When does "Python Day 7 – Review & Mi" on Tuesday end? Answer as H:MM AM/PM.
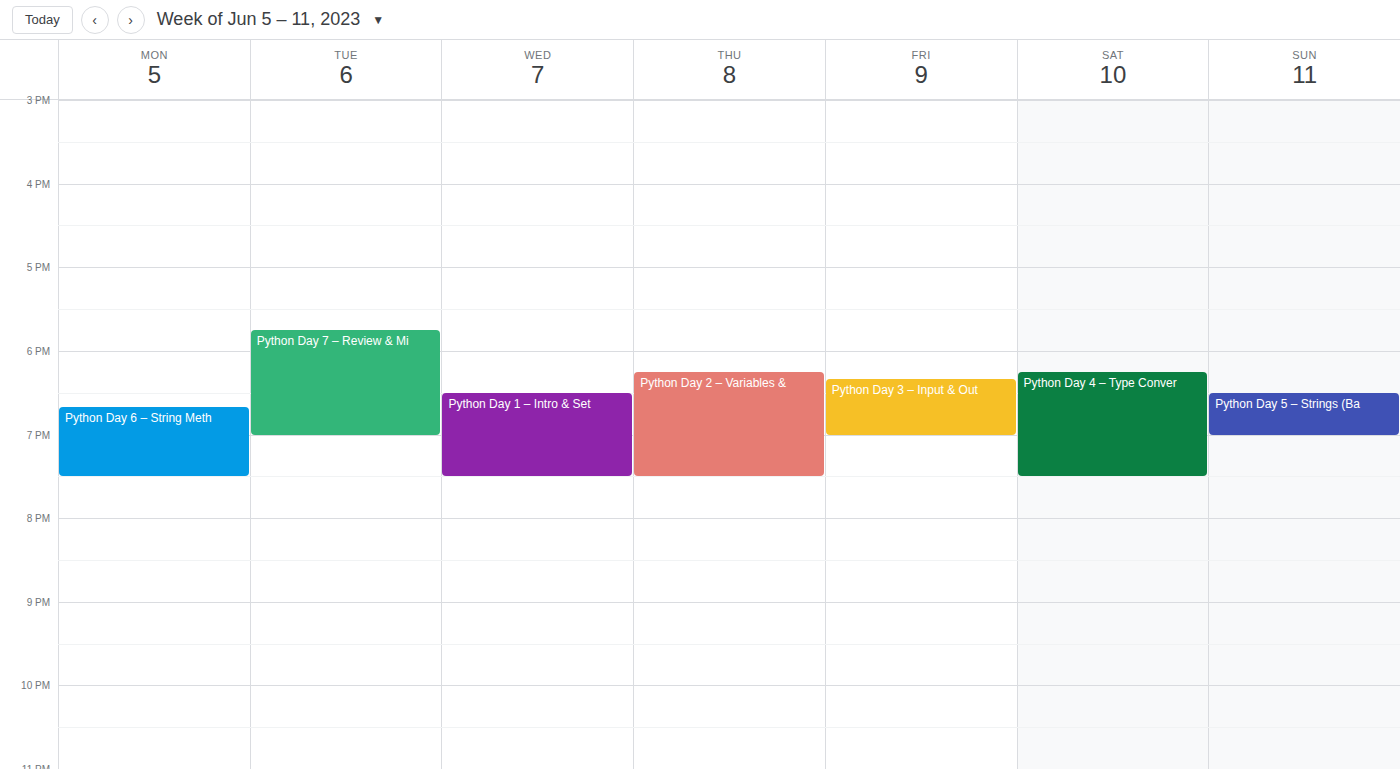
7:00 PM